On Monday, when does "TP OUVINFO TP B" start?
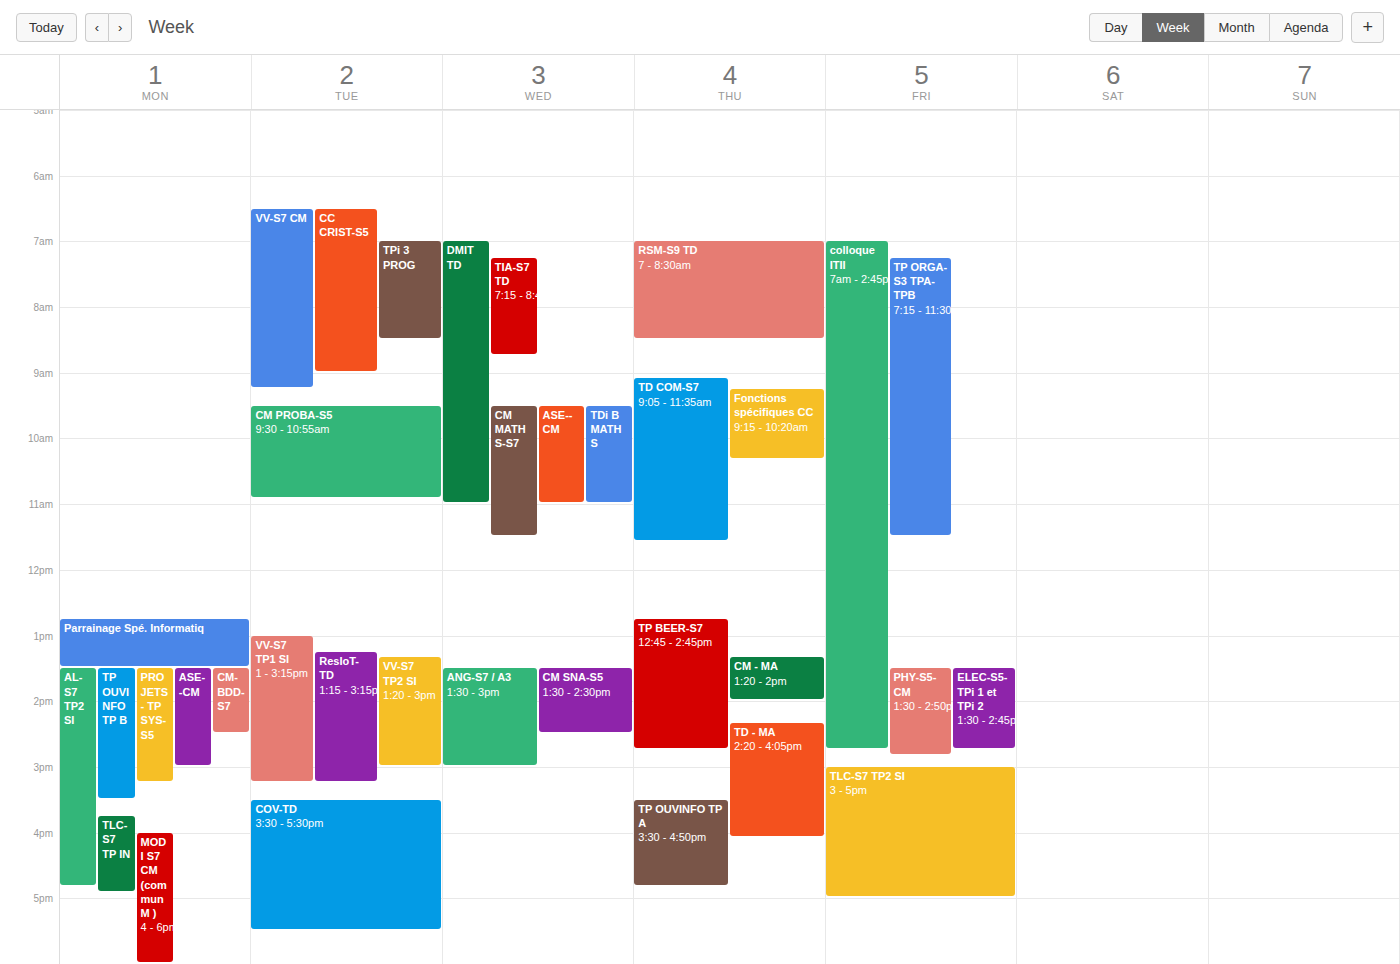
1:30 PM